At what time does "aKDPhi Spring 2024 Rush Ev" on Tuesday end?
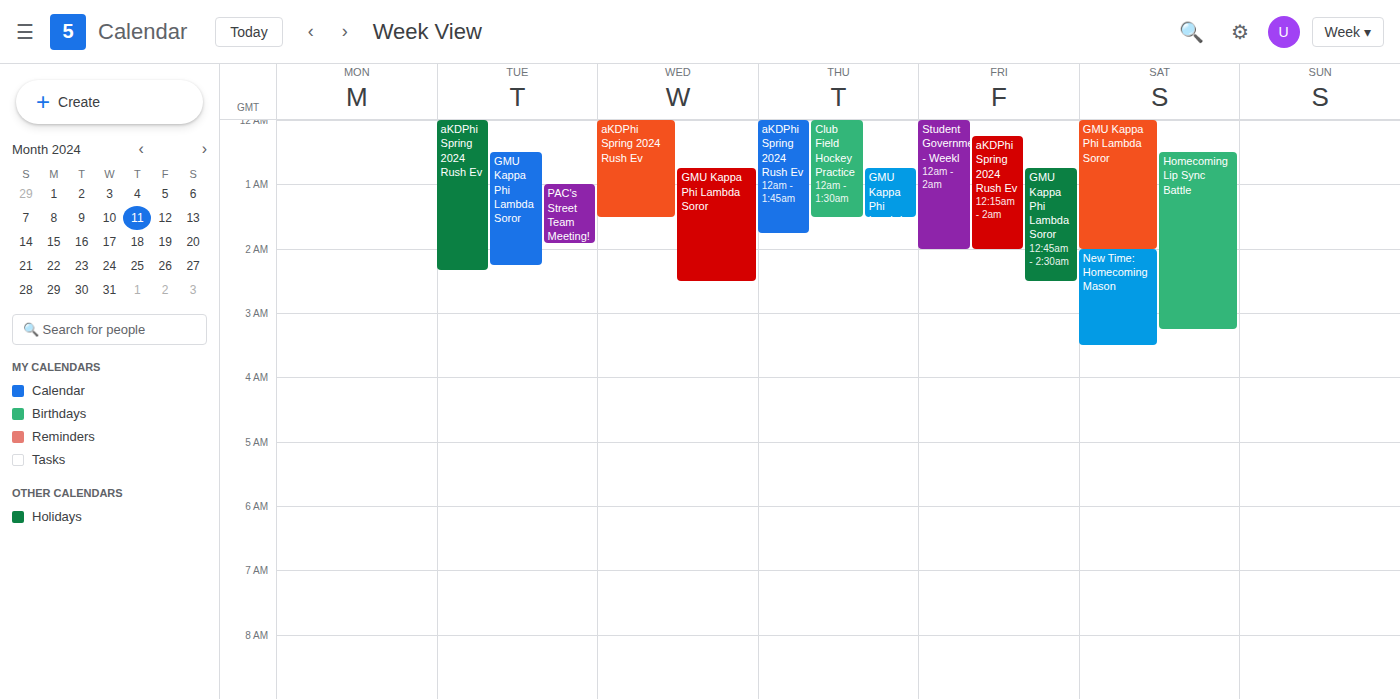
2:20 AM